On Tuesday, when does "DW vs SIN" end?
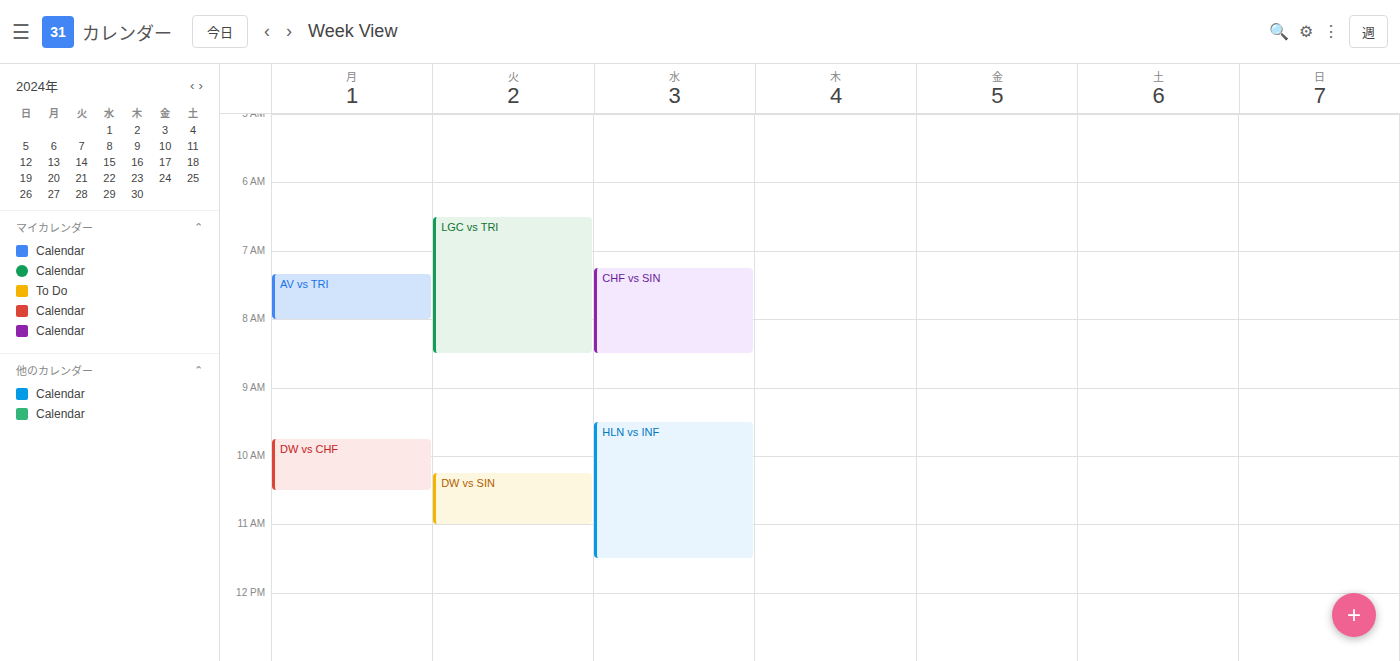
11:00 AM